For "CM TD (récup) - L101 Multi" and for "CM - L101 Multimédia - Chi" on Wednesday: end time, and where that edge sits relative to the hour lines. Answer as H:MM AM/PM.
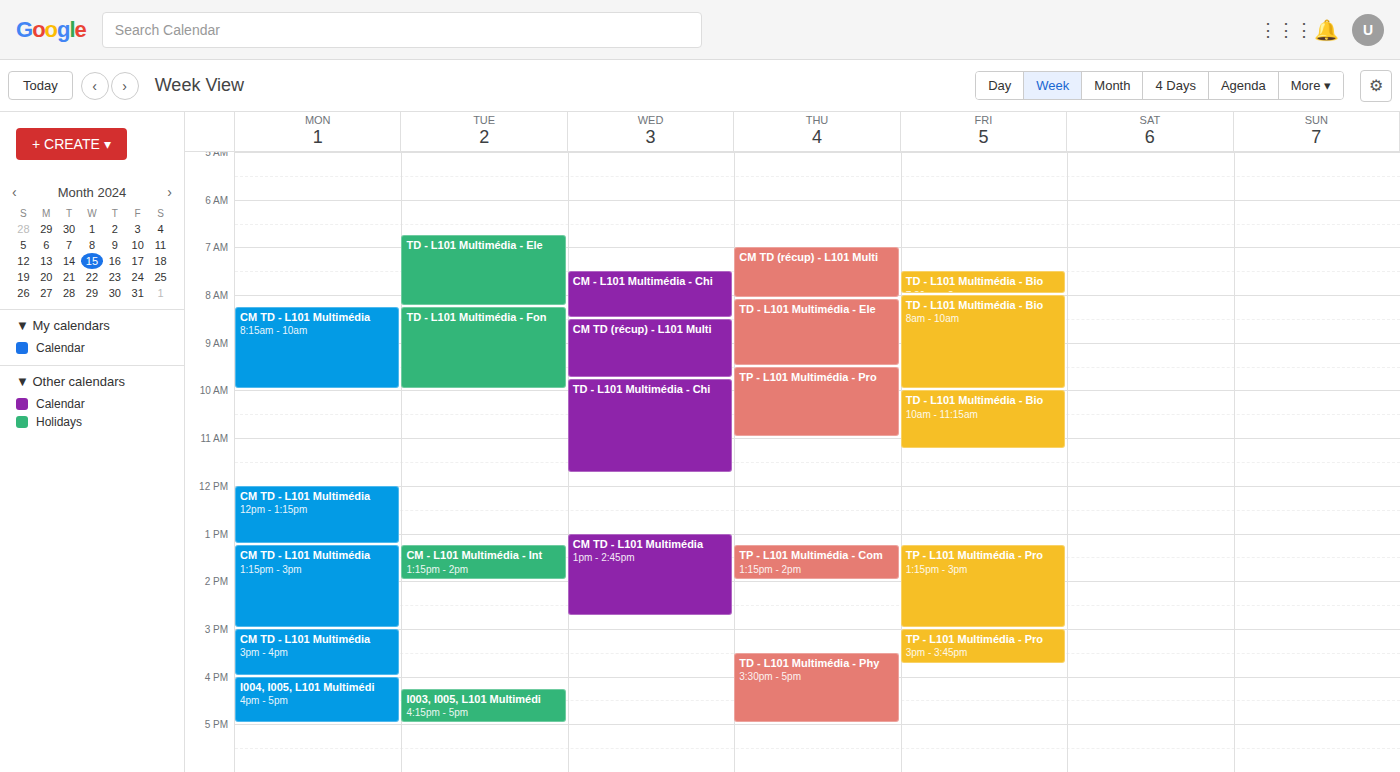
"CM TD (récup) - L101 Multi": 9:45 AM, neither: three quarters of the way from the 9 AM line to the 10 AM line. "CM - L101 Multimédia - Chi": 8:30 AM, halfway between the 8 AM and 9 AM lines.